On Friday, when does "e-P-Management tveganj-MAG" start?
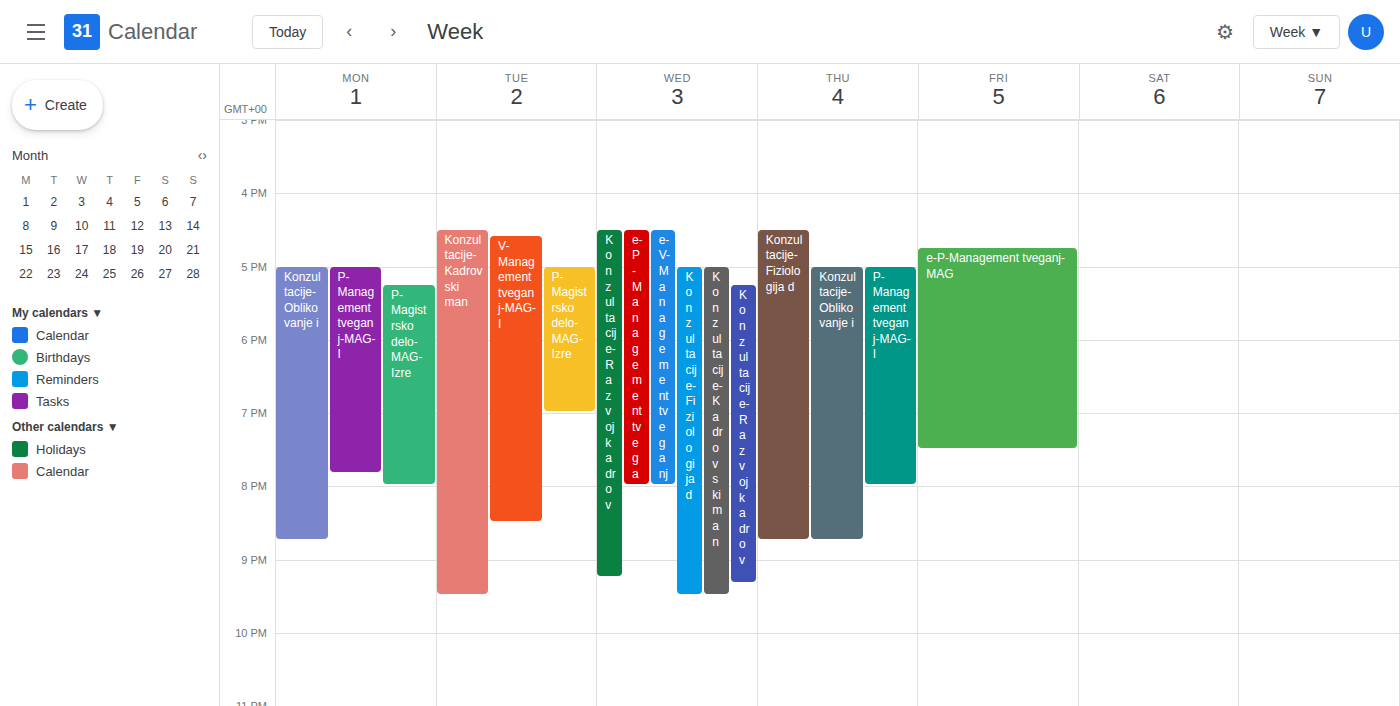
4:45 PM